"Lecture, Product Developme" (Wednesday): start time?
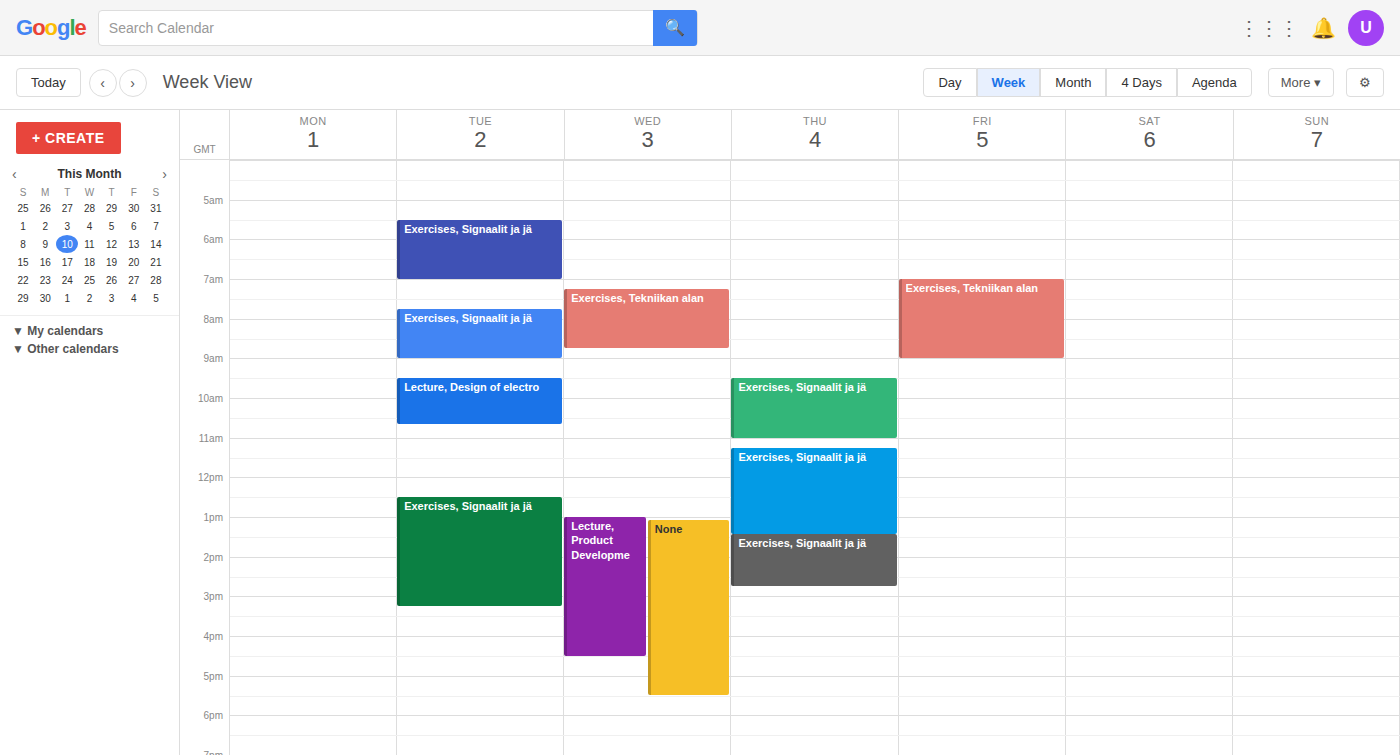
1:00 PM